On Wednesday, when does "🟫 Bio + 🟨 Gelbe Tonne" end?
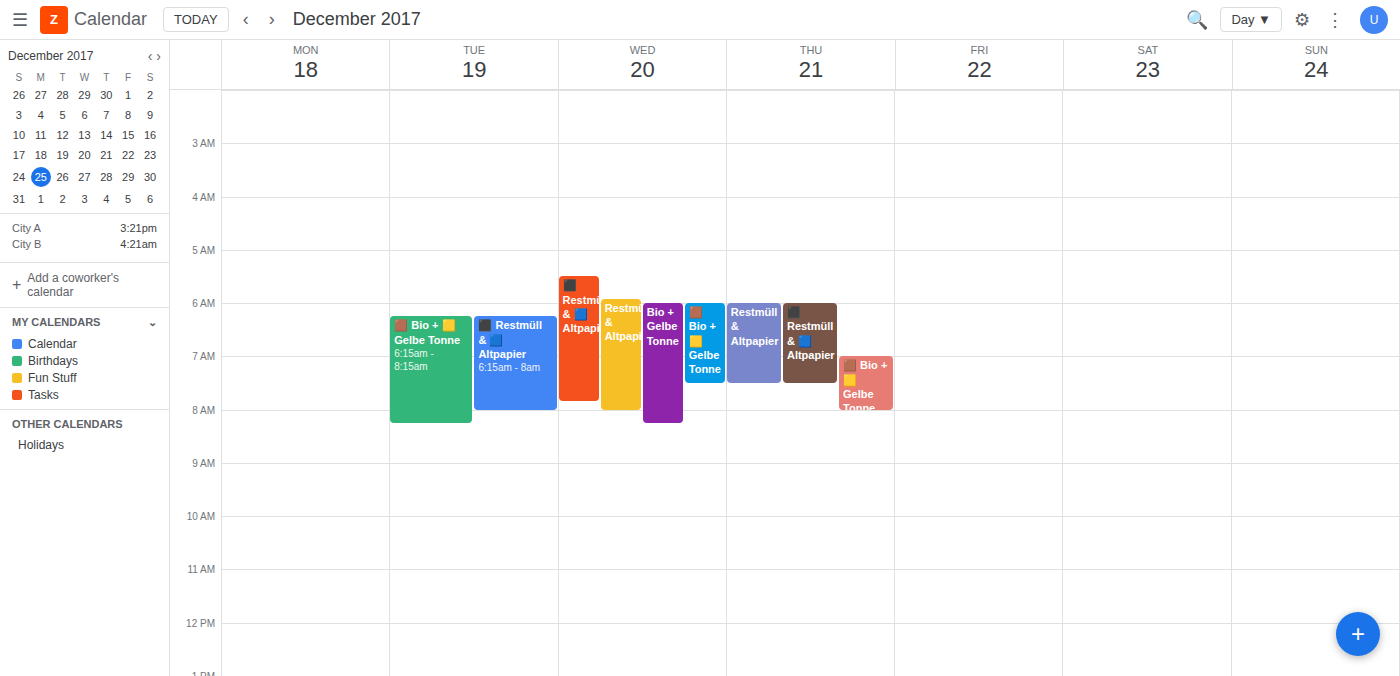
7:30 AM